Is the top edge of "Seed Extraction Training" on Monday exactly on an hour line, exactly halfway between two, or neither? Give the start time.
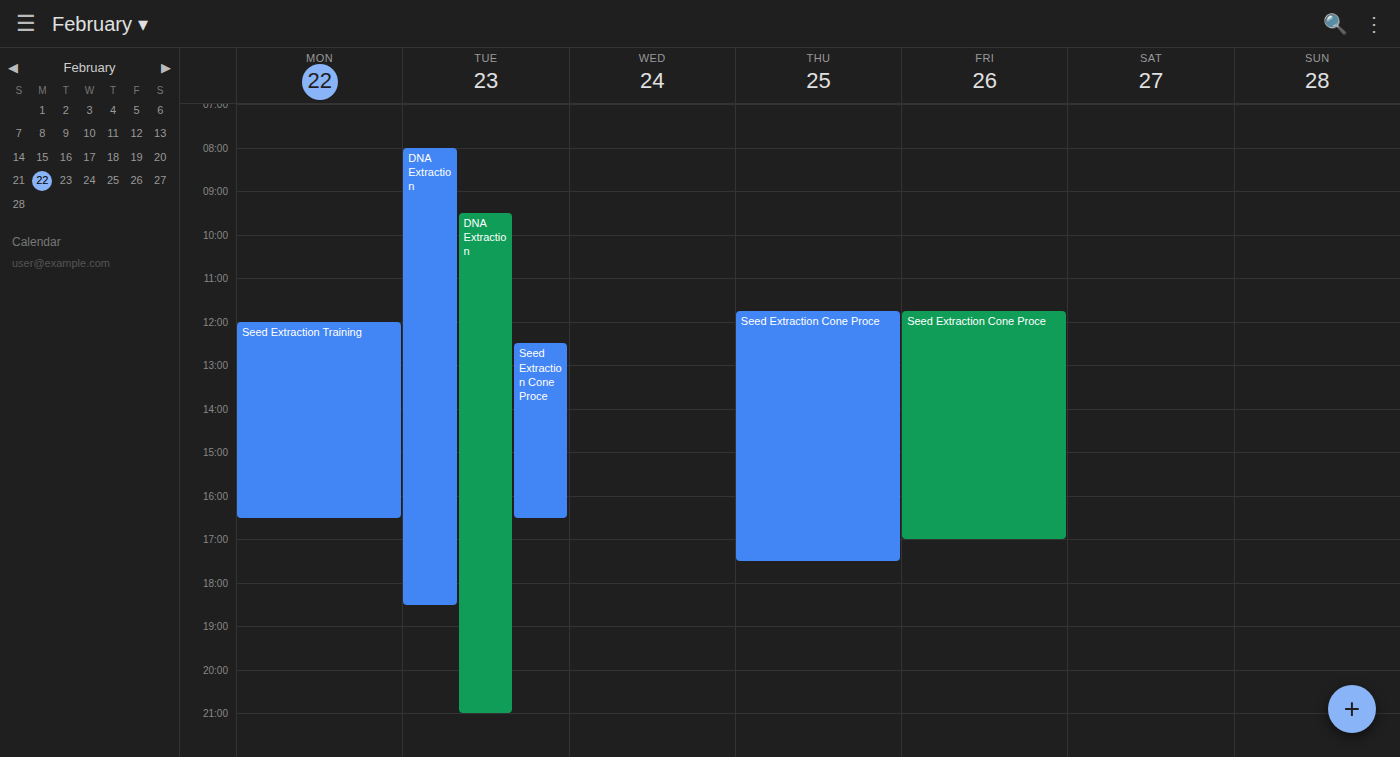
12:00 PM -- exactly on the 12 PM line.